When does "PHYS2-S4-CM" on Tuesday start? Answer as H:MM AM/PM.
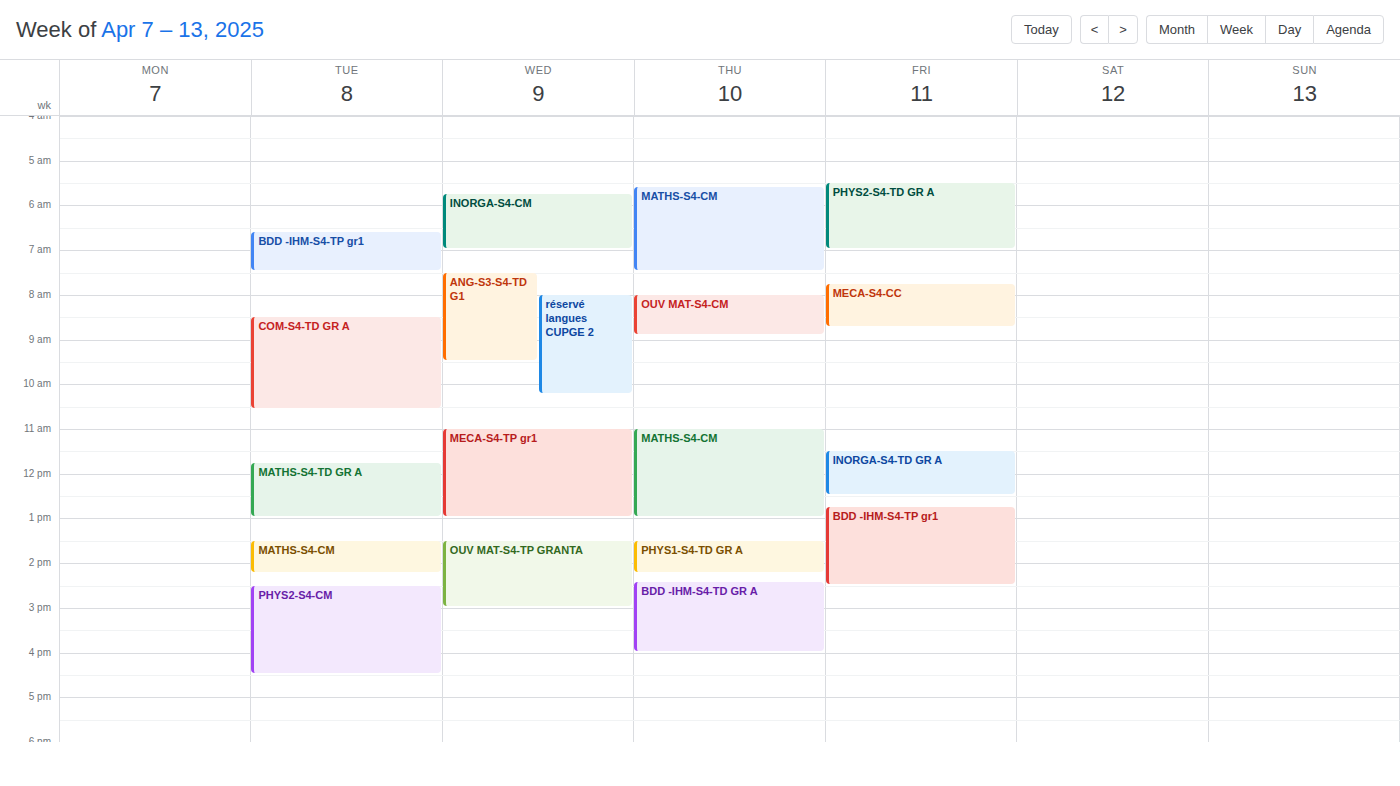
2:30 PM